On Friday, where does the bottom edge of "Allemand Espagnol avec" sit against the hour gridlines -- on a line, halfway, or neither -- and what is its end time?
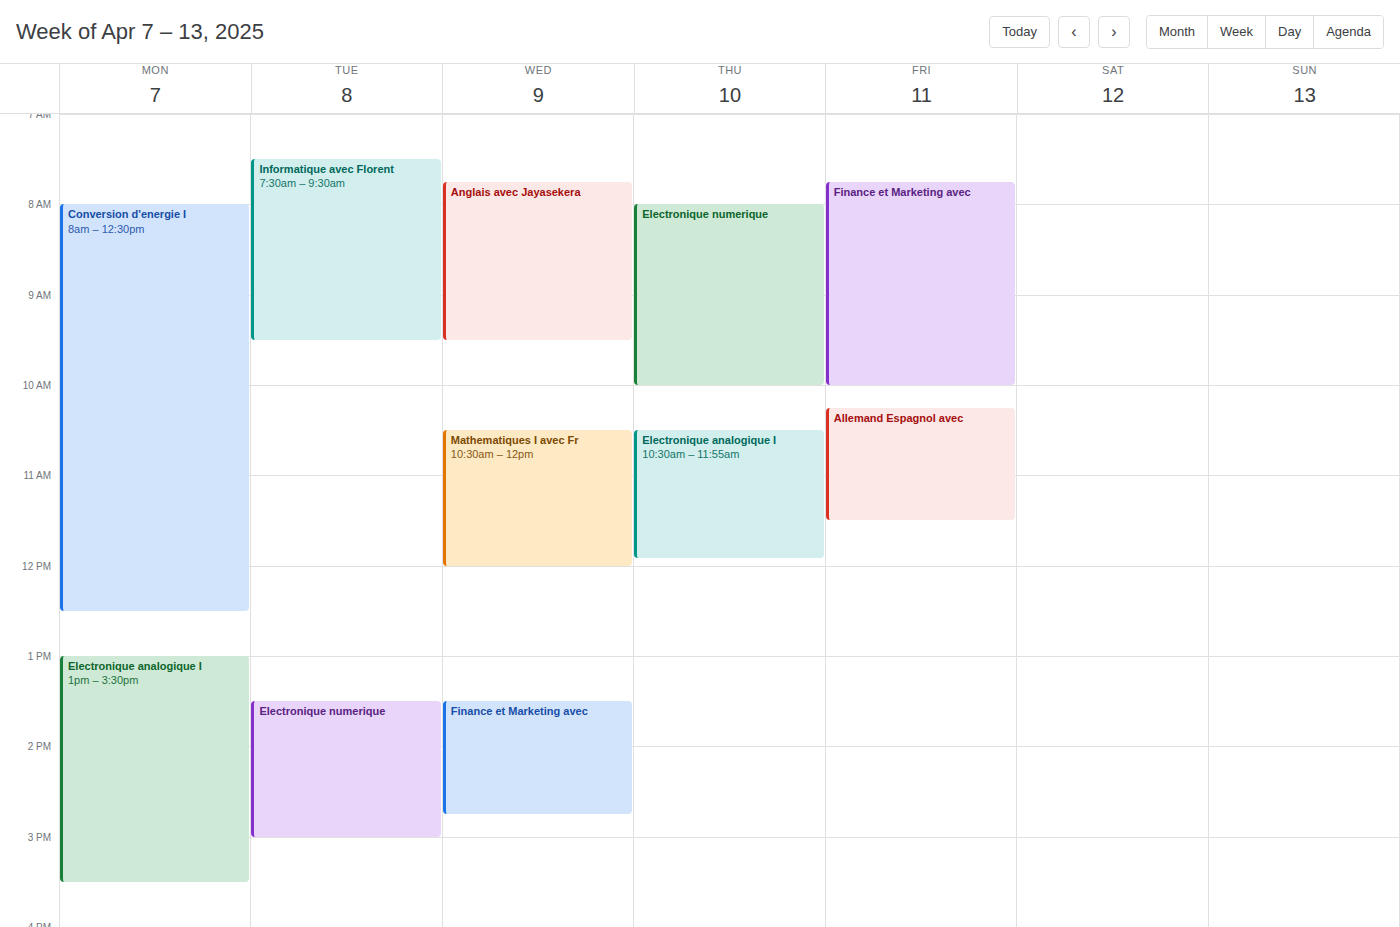
11:30 -- halfway between the 11:00 and 12:00 lines.